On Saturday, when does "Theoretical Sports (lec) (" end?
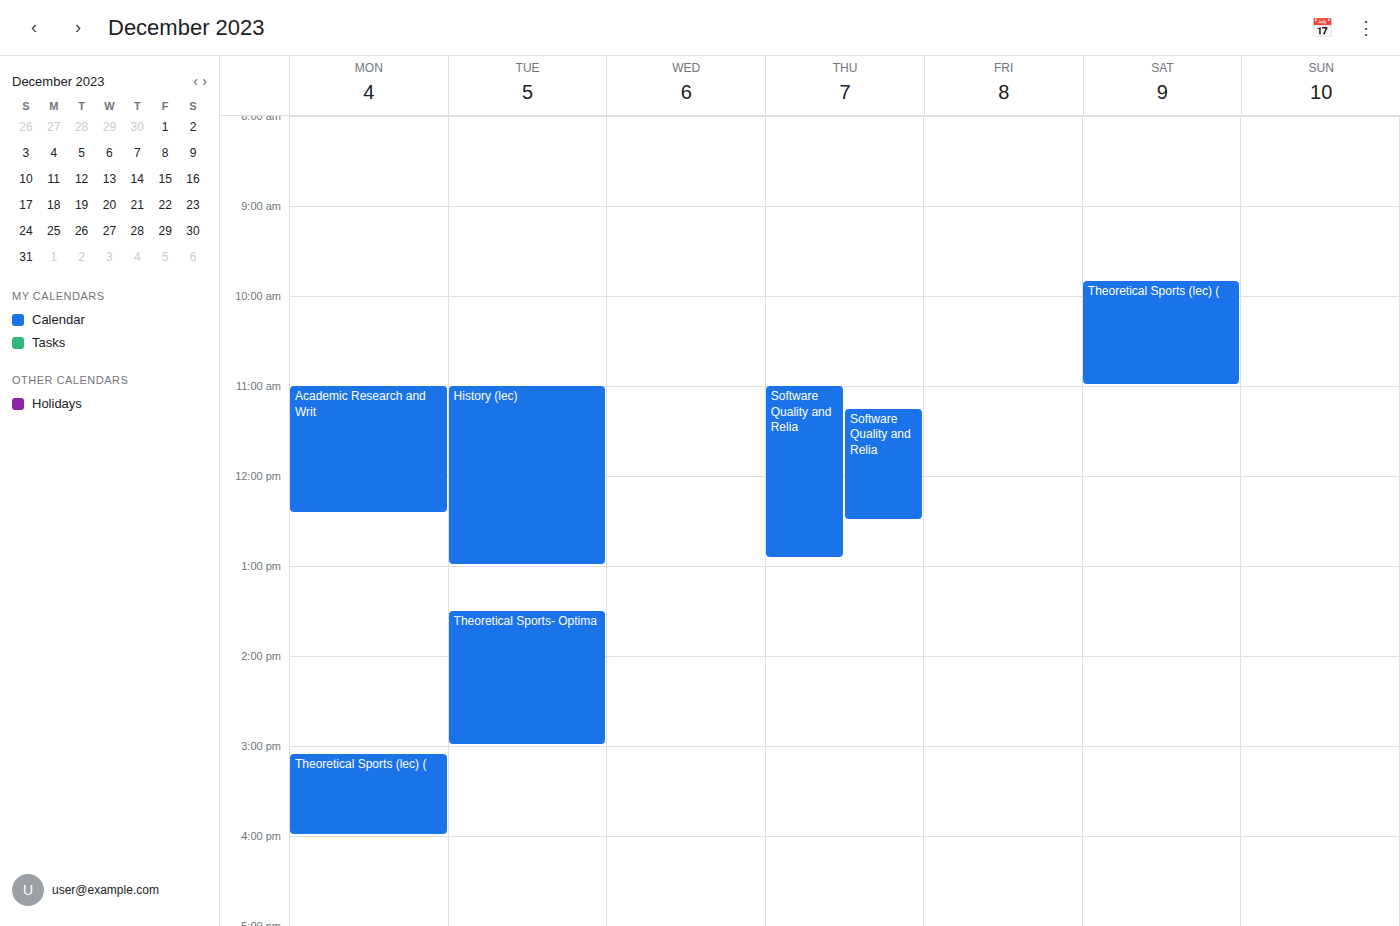
11:00 AM